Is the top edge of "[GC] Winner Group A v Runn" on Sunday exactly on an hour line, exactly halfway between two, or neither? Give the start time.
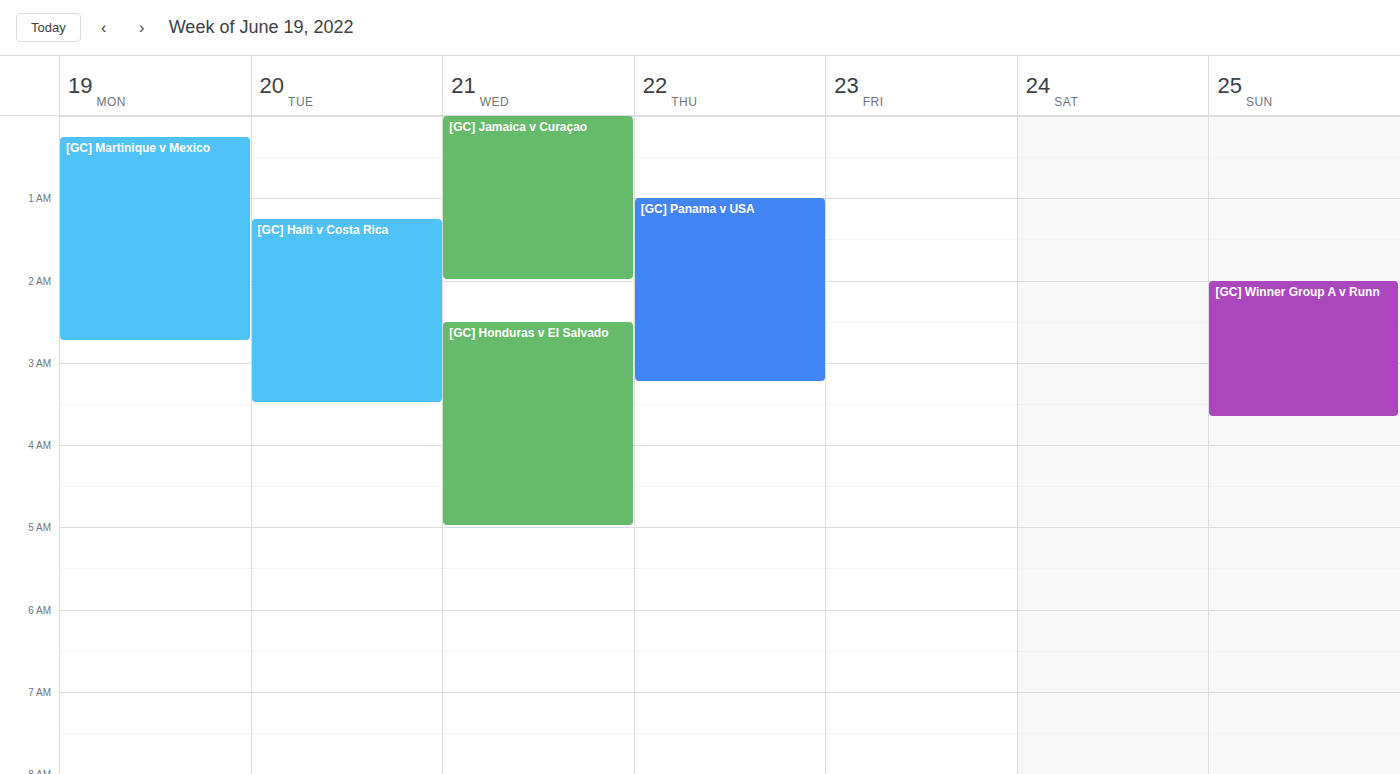
2:00 AM -- exactly on the 2 AM line.